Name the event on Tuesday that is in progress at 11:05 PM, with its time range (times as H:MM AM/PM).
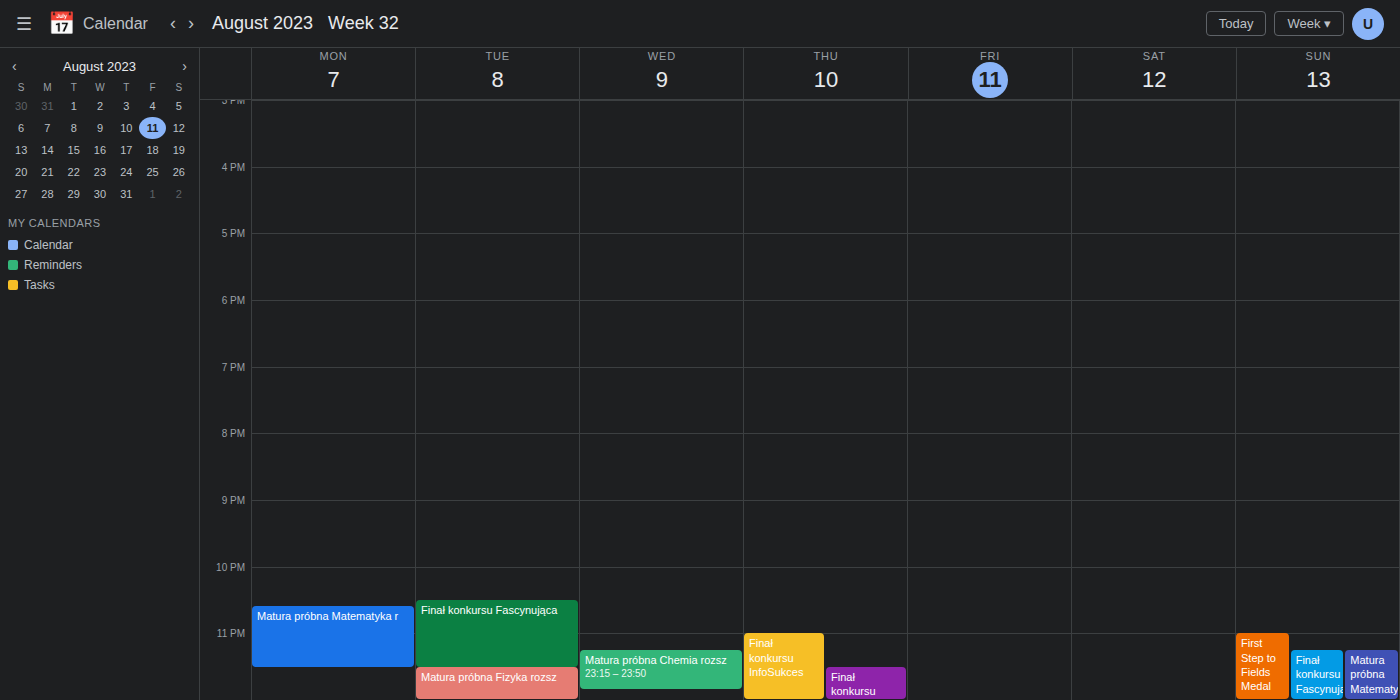
"Finał konkursu Fascynująca", 10:30 PM to 11:30 PM